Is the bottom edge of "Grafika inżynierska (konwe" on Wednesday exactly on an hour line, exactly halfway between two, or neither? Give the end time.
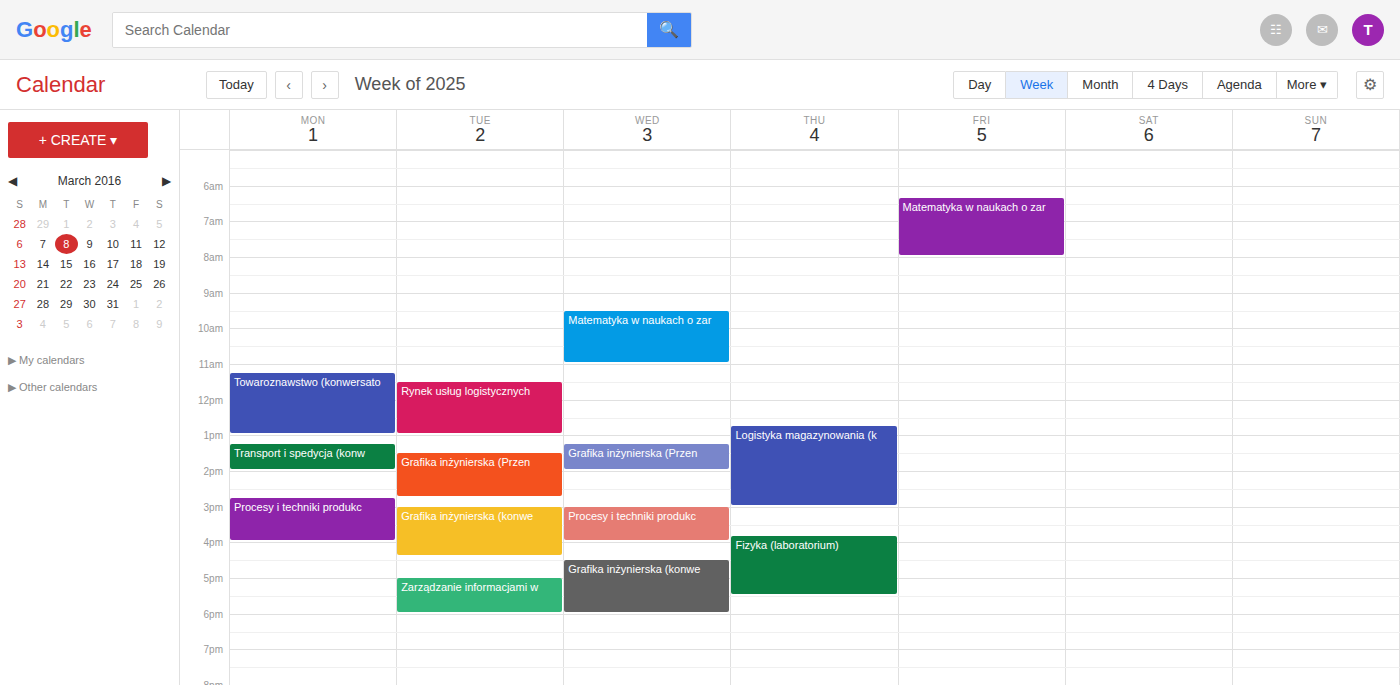
6:00 PM -- exactly on the 6 PM line.